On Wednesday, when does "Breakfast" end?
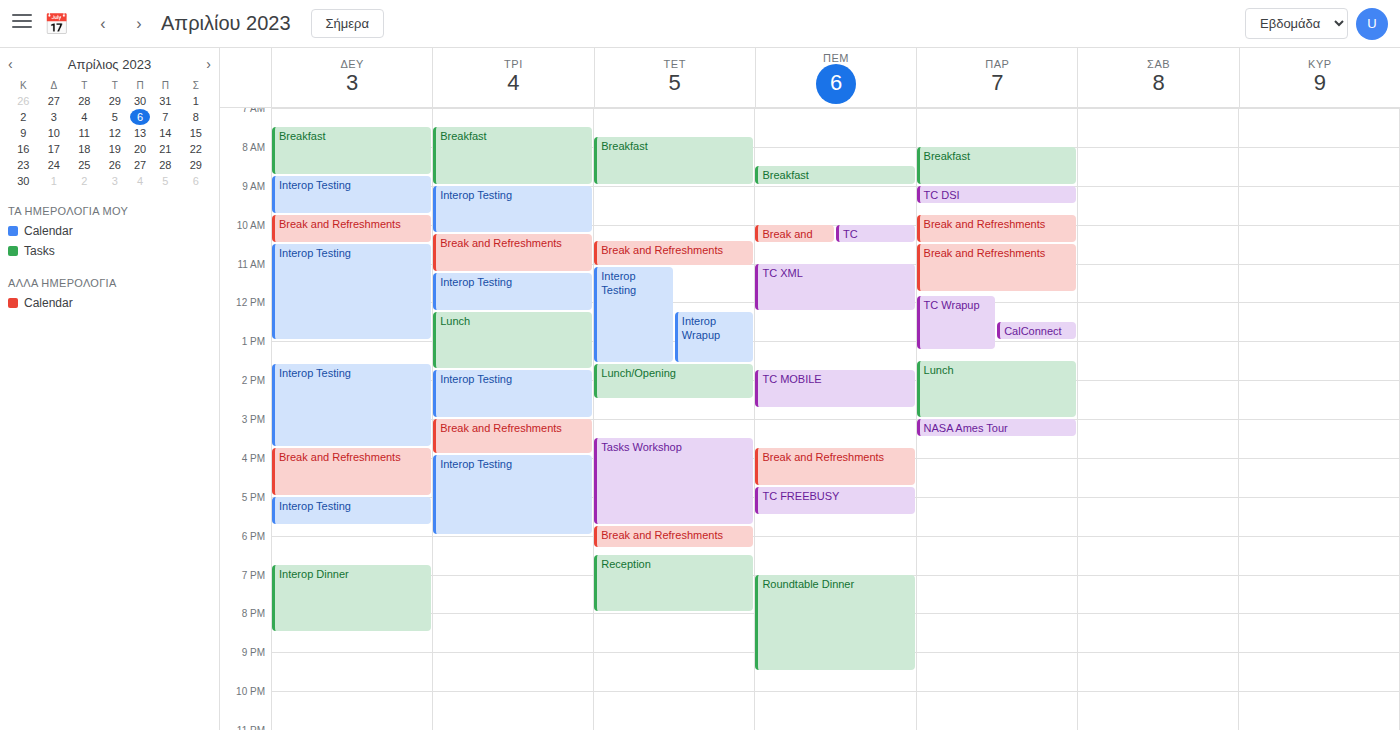
9:00 AM